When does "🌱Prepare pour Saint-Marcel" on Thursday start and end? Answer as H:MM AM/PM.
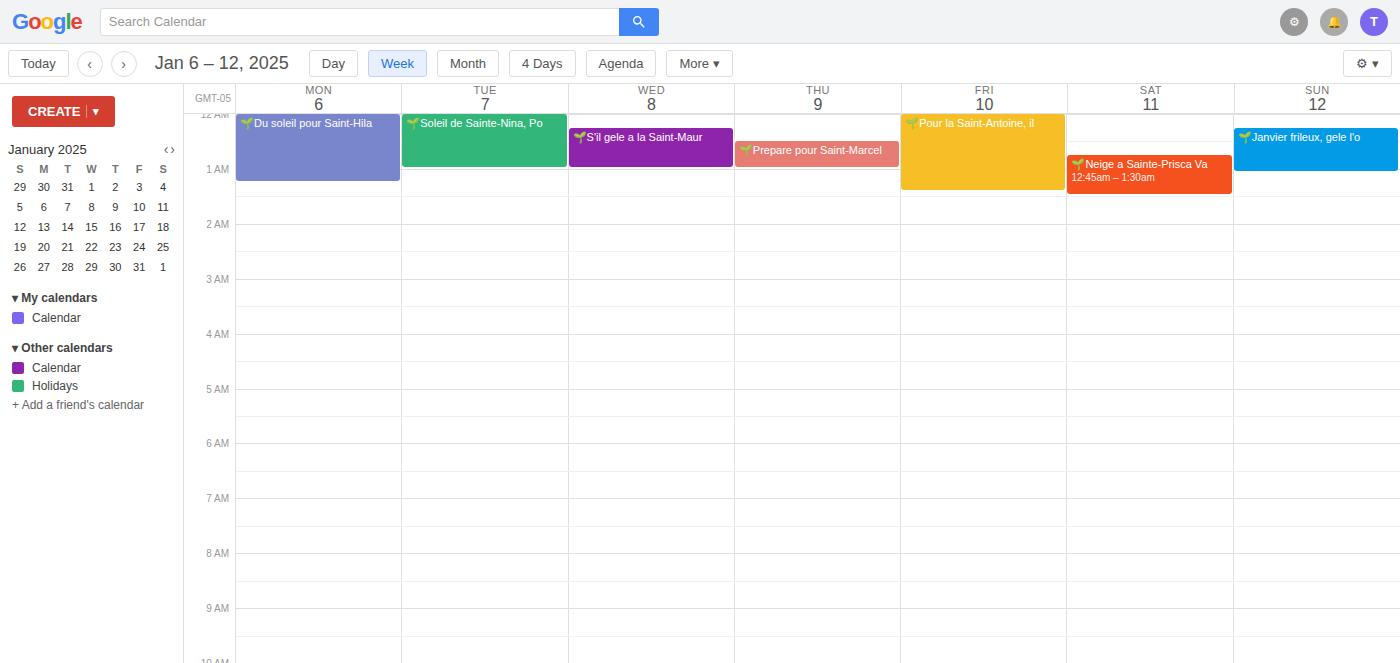
12:30 AM to 1:00 AM